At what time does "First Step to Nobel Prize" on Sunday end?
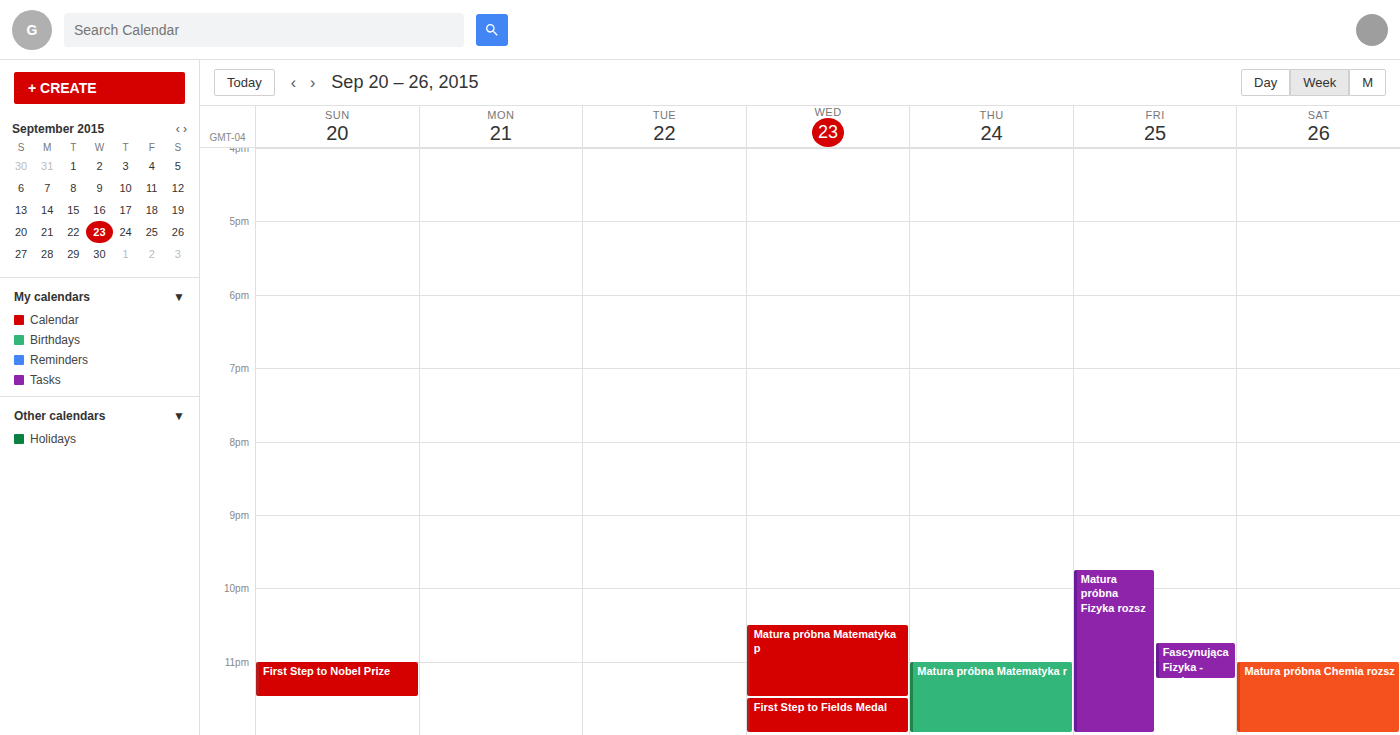
11:30 PM